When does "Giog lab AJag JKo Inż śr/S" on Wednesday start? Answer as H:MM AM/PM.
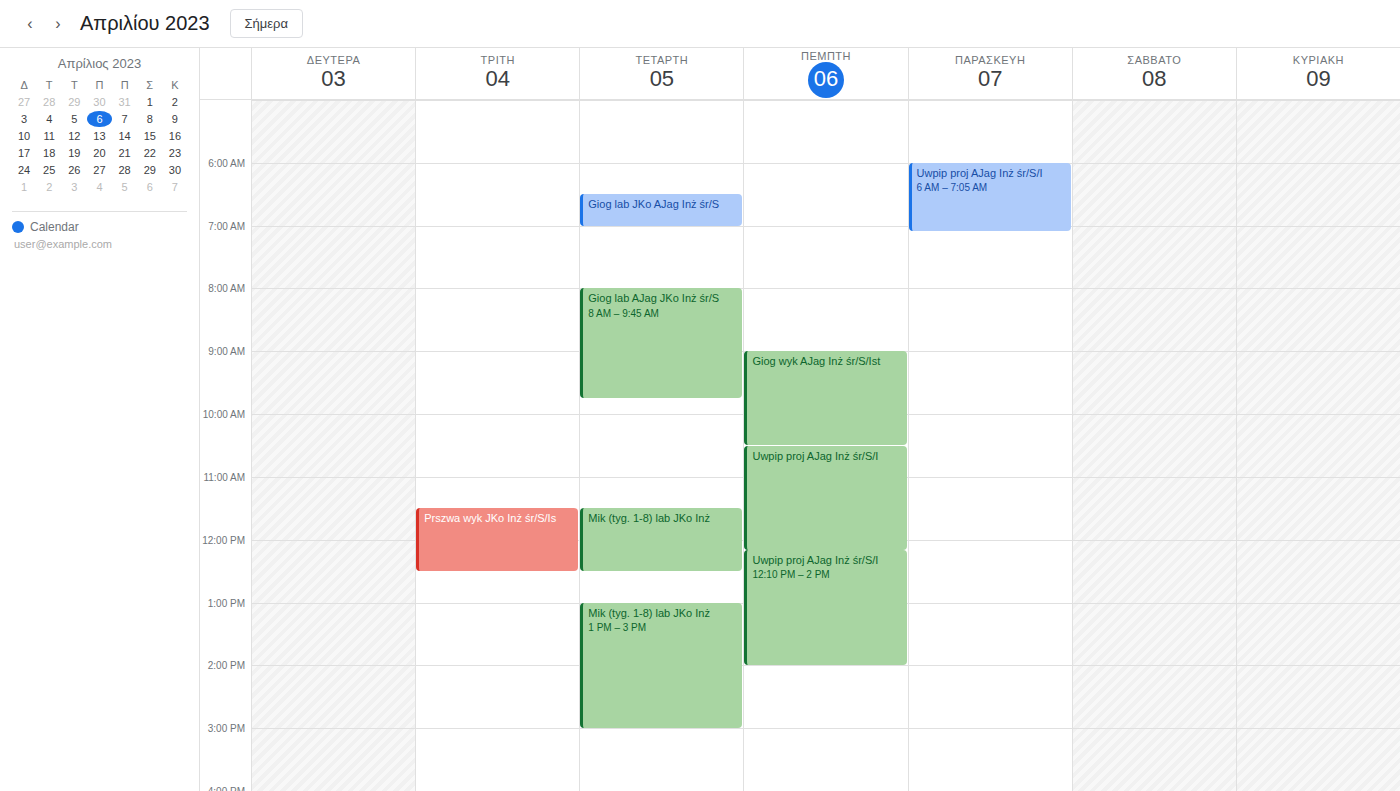
8:00 AM